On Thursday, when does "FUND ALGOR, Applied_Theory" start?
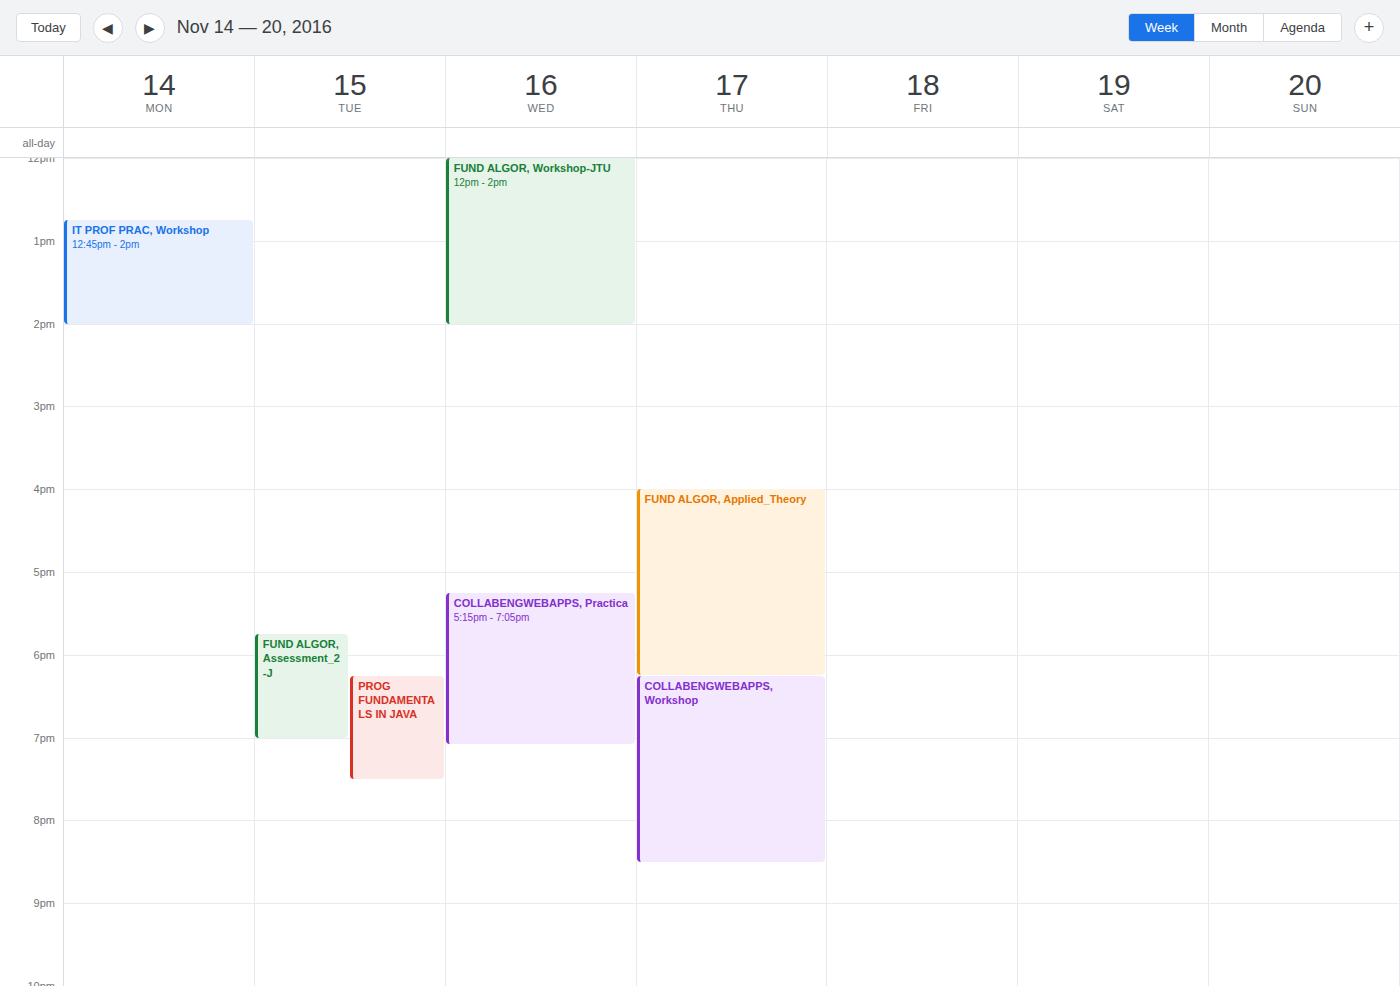
4:00 PM